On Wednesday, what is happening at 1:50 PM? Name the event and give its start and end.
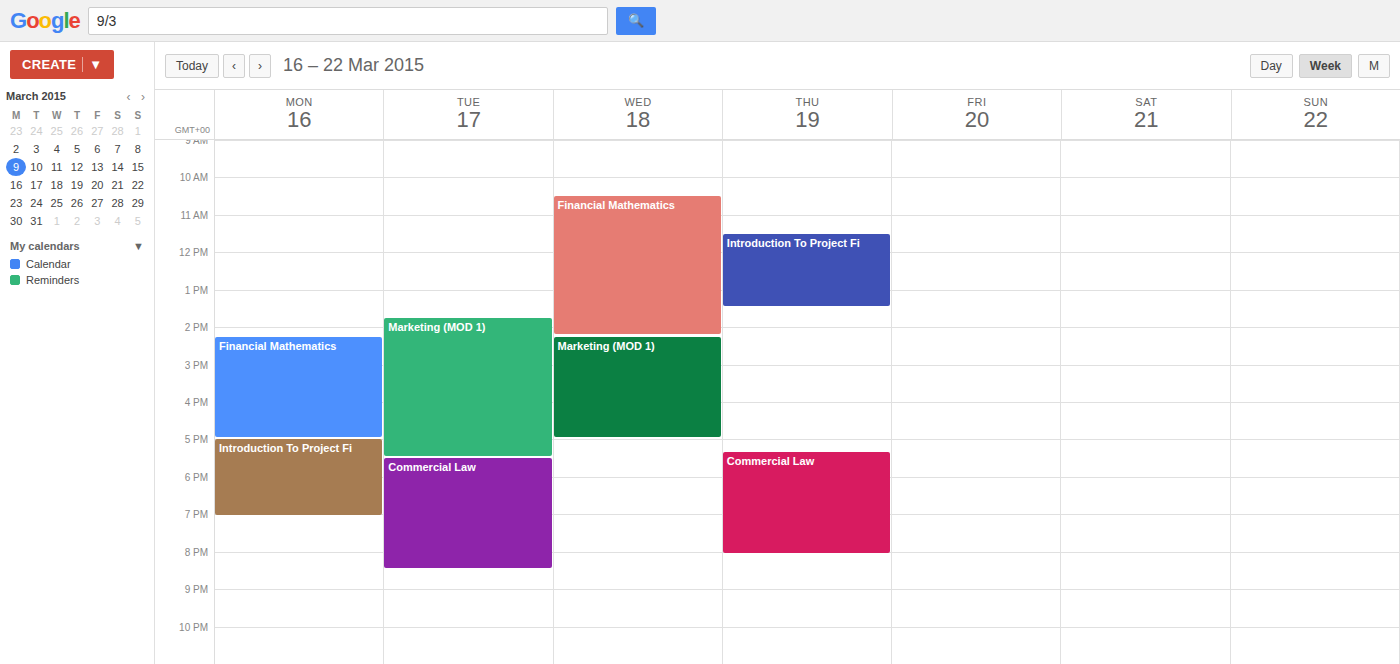
"Financial Mathematics", 10:30 AM to 2:15 PM